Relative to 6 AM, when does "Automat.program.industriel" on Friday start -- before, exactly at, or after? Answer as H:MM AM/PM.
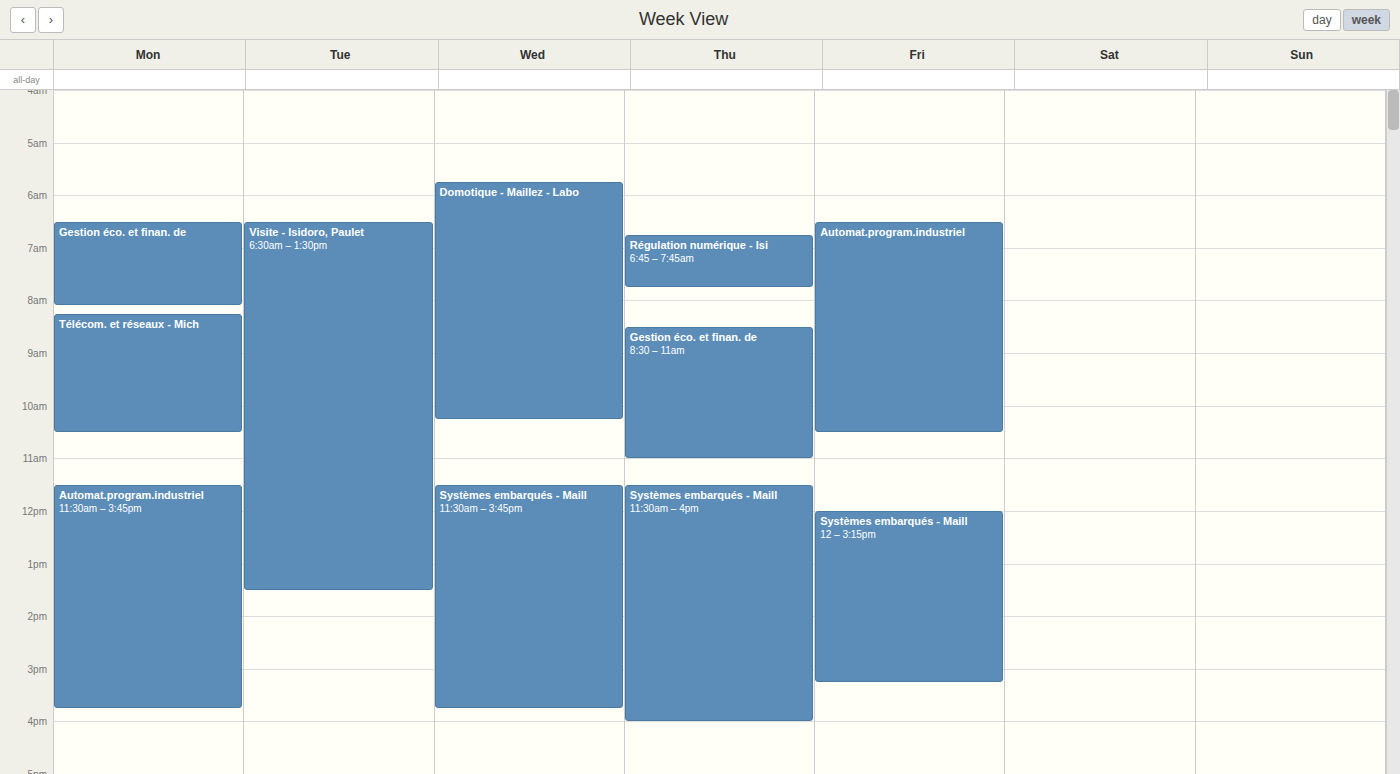
6:30 AM -- after 6 AM, 30 minutes below the 6 AM line.